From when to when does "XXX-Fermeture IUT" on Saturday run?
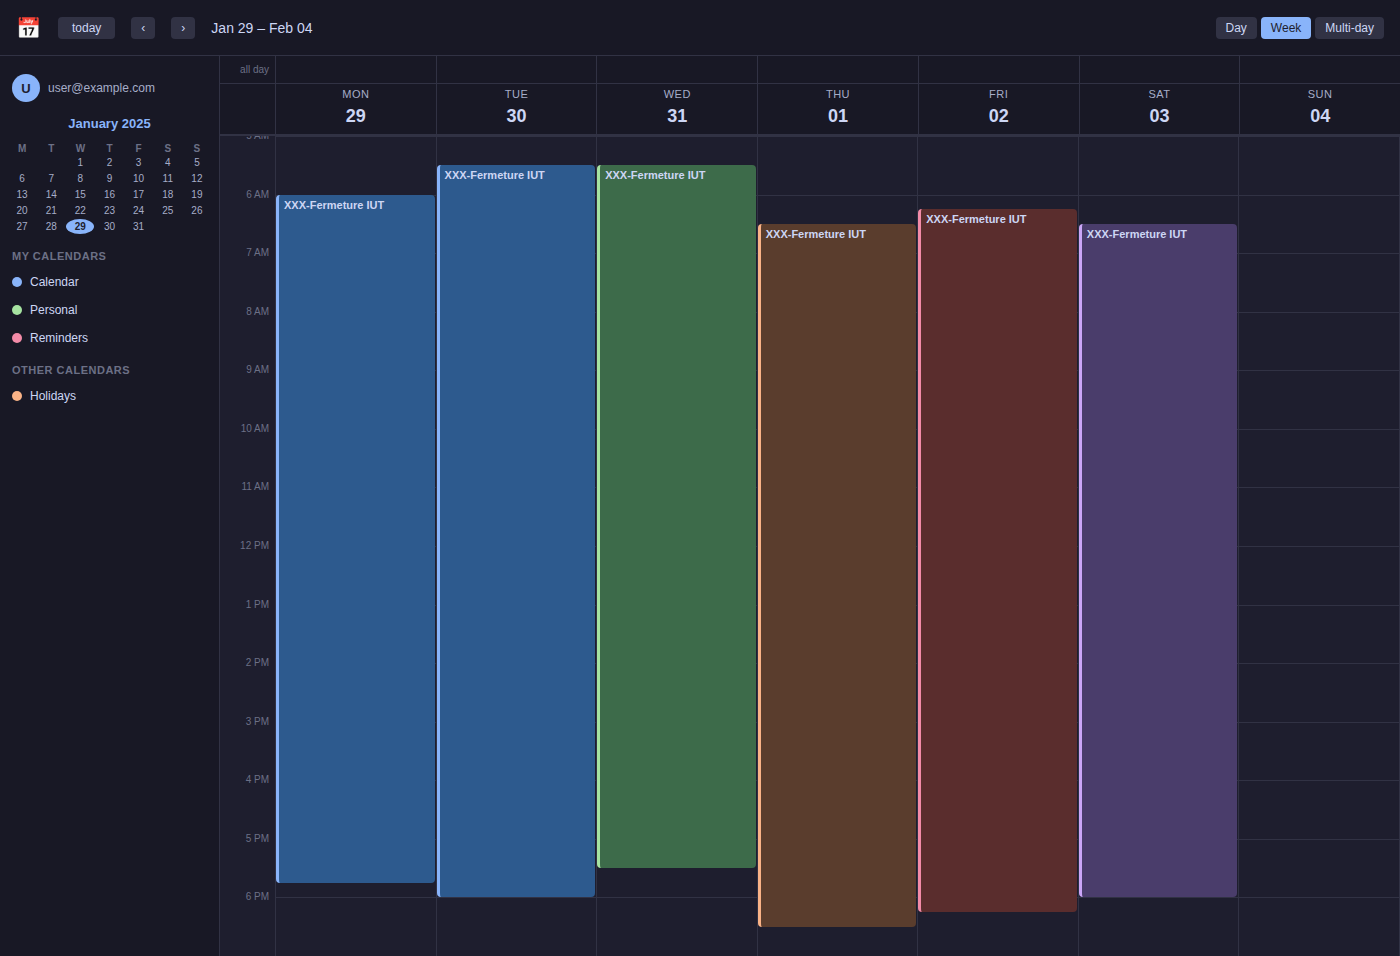
06:30 to 18:00